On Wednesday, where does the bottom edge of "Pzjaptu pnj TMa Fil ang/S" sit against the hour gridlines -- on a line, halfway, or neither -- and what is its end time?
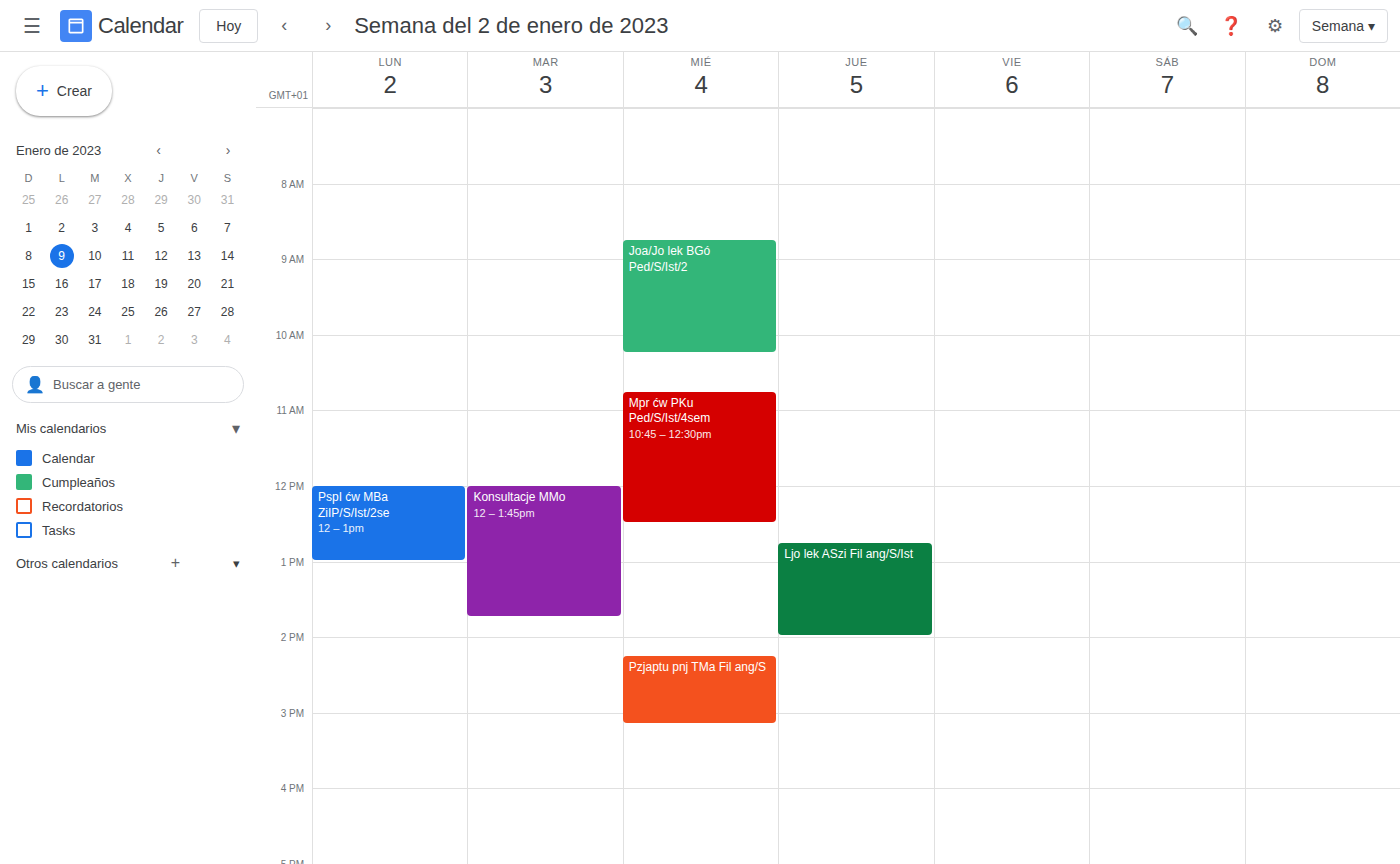
3:10 PM -- neither: 10 minutes below the 3 PM line and 50 minutes above the 4 PM line.